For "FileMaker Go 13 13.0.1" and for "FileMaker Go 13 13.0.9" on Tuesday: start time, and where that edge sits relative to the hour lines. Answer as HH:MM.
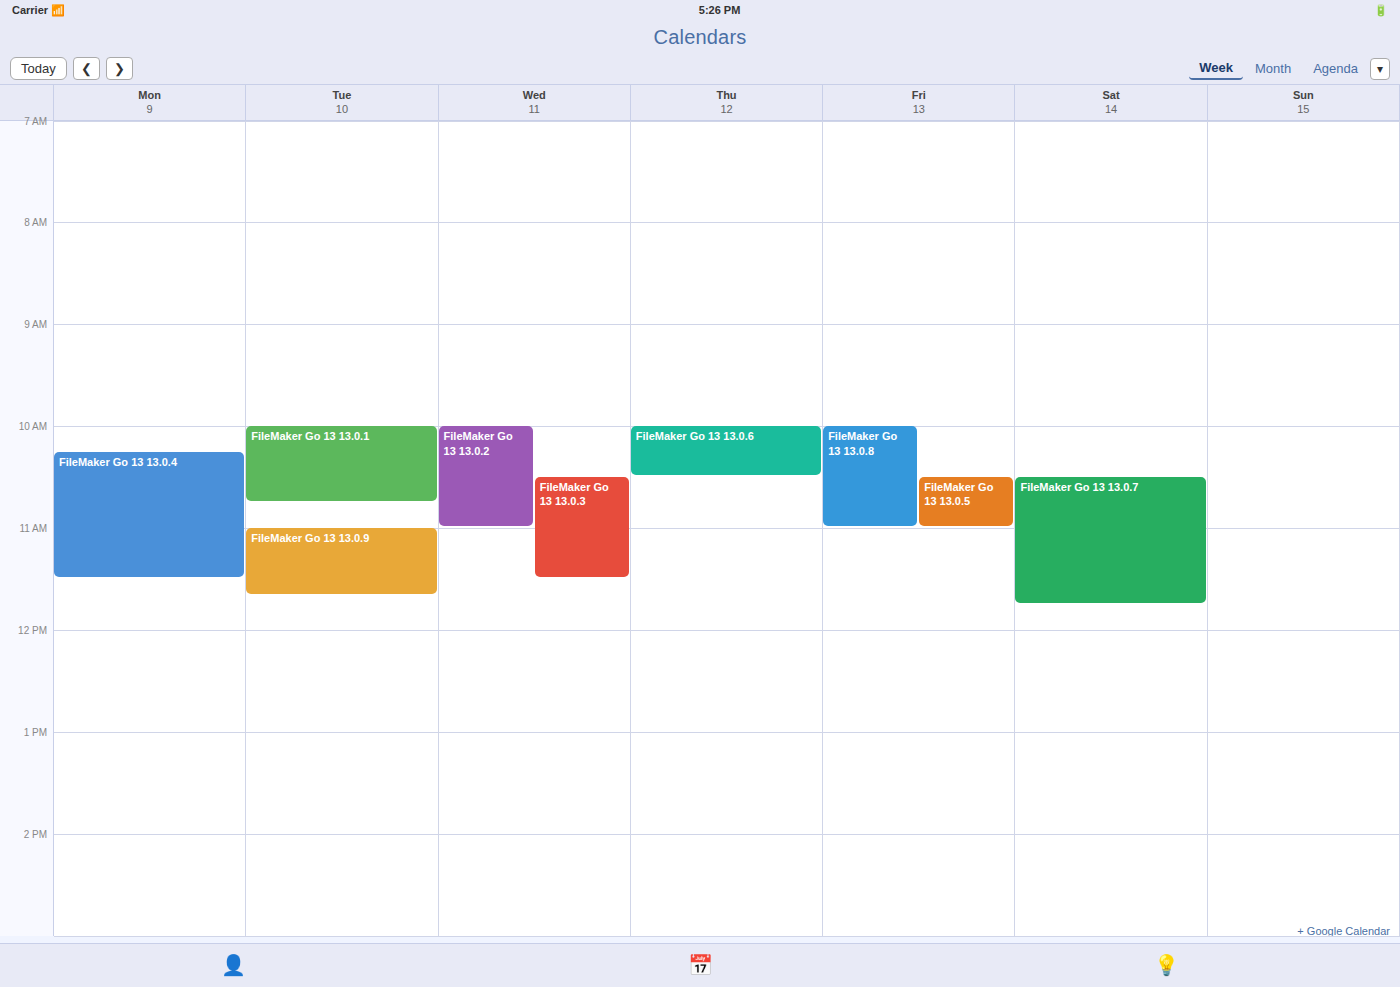
"FileMaker Go 13 13.0.1": 10:00, exactly on the 10:00 line. "FileMaker Go 13 13.0.9": 11:00, exactly on the 11:00 line.